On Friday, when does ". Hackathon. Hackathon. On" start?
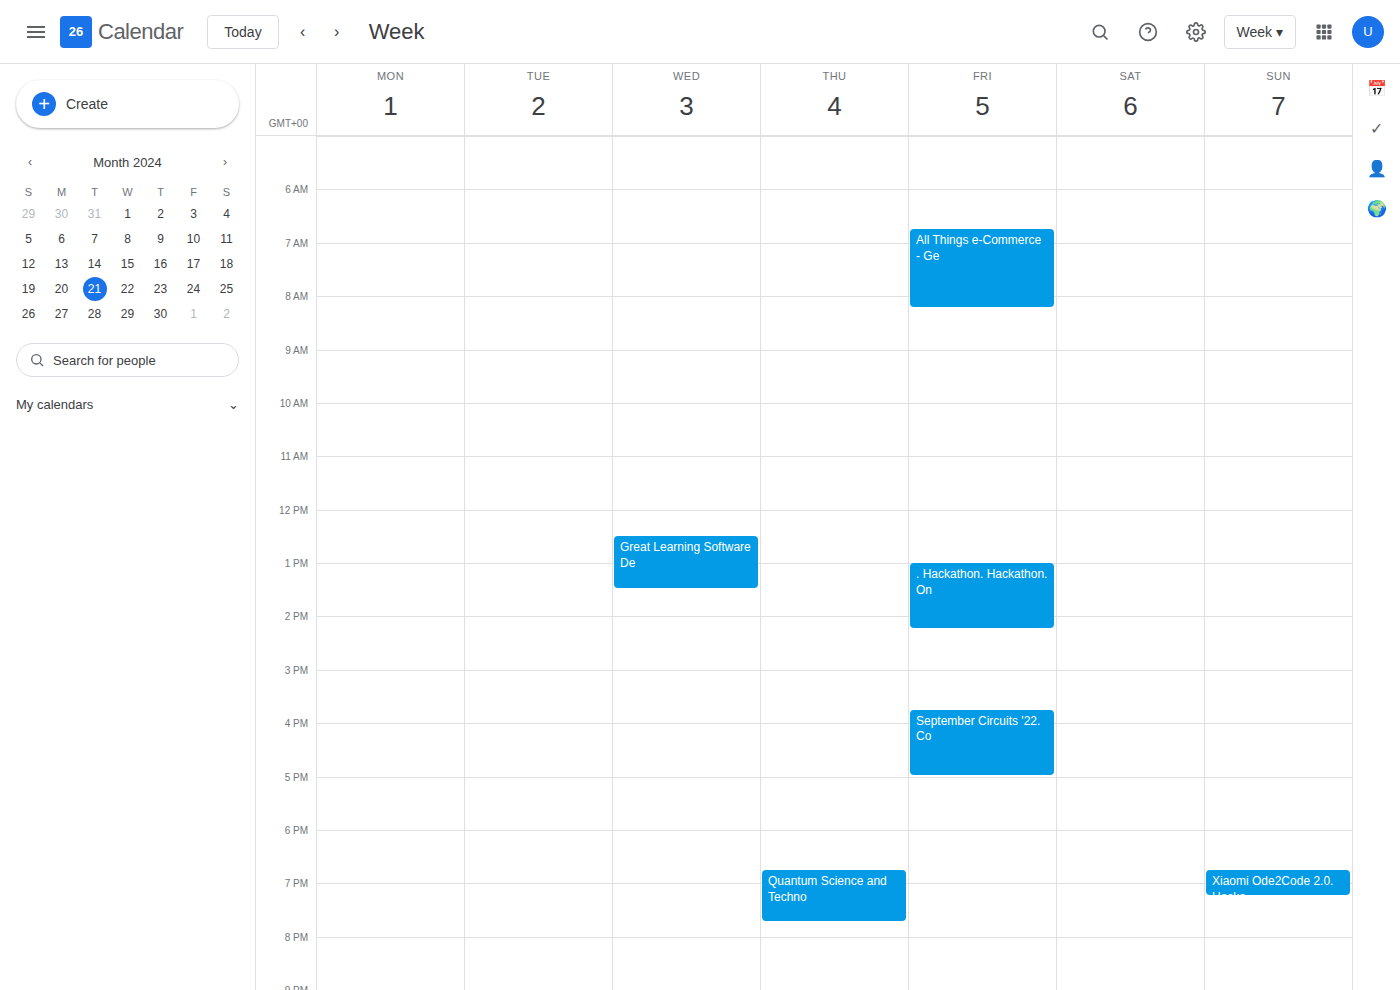
1:00 PM